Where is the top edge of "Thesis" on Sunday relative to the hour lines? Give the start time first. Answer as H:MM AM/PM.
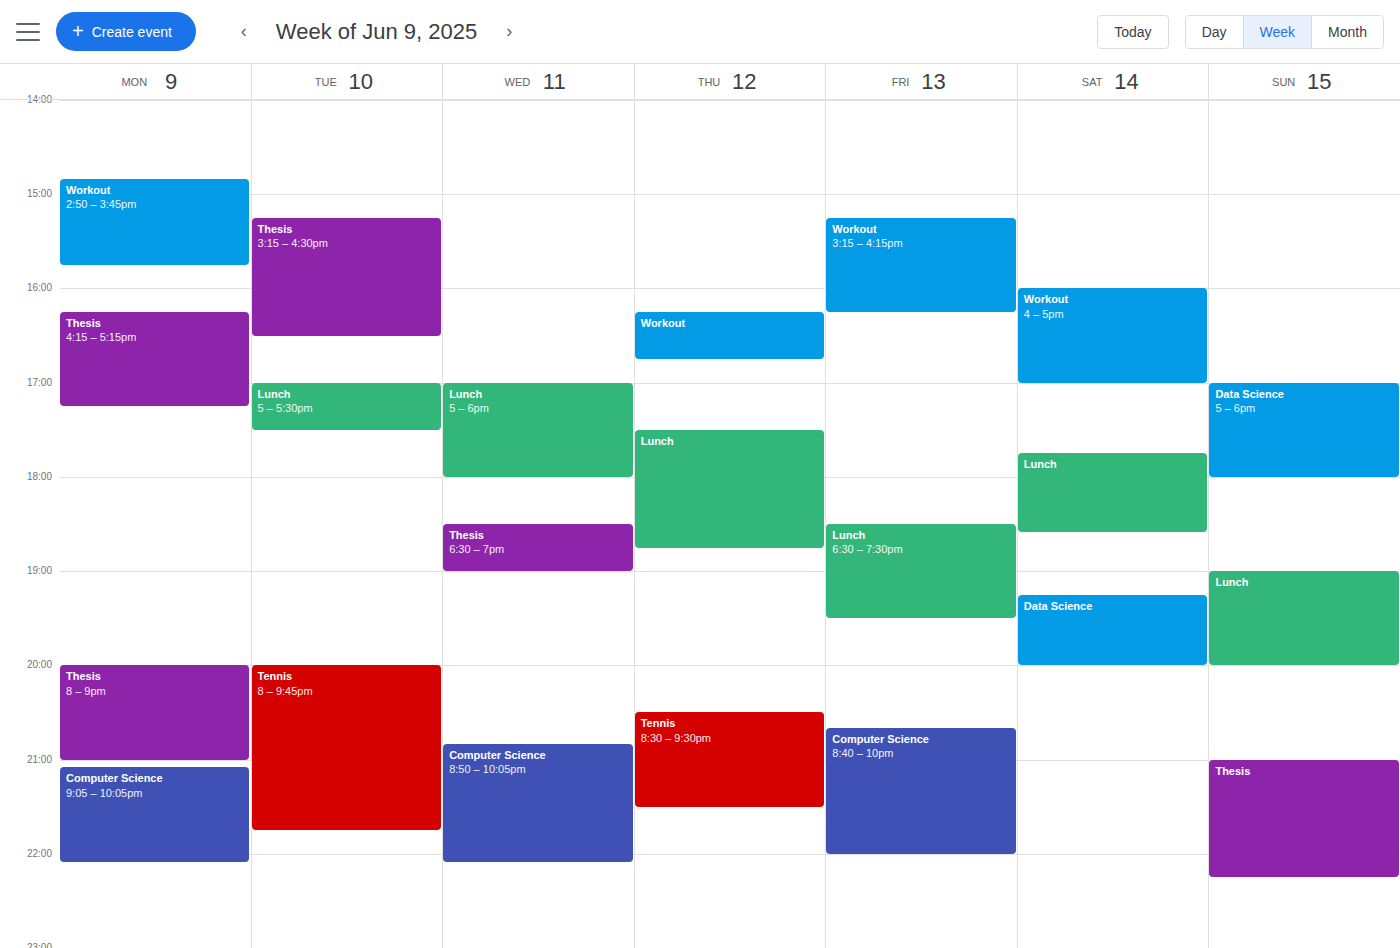
9:00 PM -- exactly on the 9 PM line.